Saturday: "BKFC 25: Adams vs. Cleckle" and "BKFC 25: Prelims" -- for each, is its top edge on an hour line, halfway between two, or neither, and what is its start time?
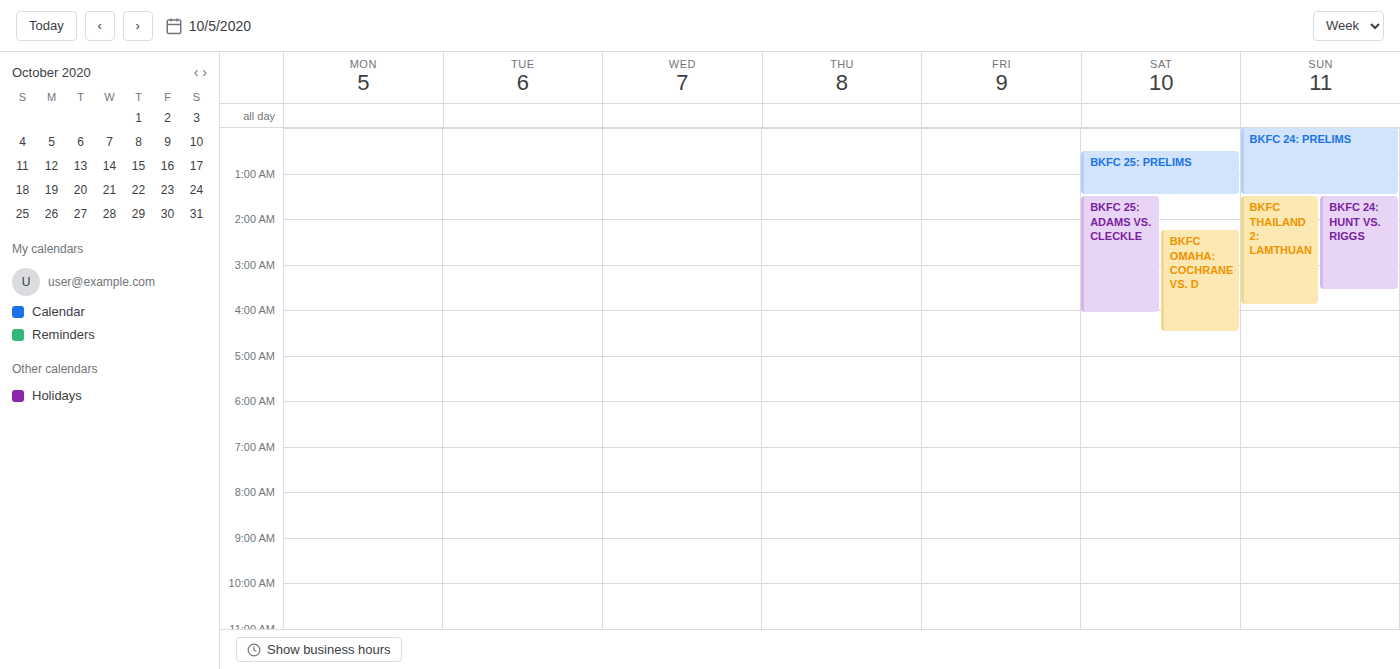
"BKFC 25: Adams vs. Cleckle": 1:30 AM, halfway between the 1 AM and 2 AM lines. "BKFC 25: Prelims": 12:30 AM, halfway between the 12 AM and 1 AM lines.